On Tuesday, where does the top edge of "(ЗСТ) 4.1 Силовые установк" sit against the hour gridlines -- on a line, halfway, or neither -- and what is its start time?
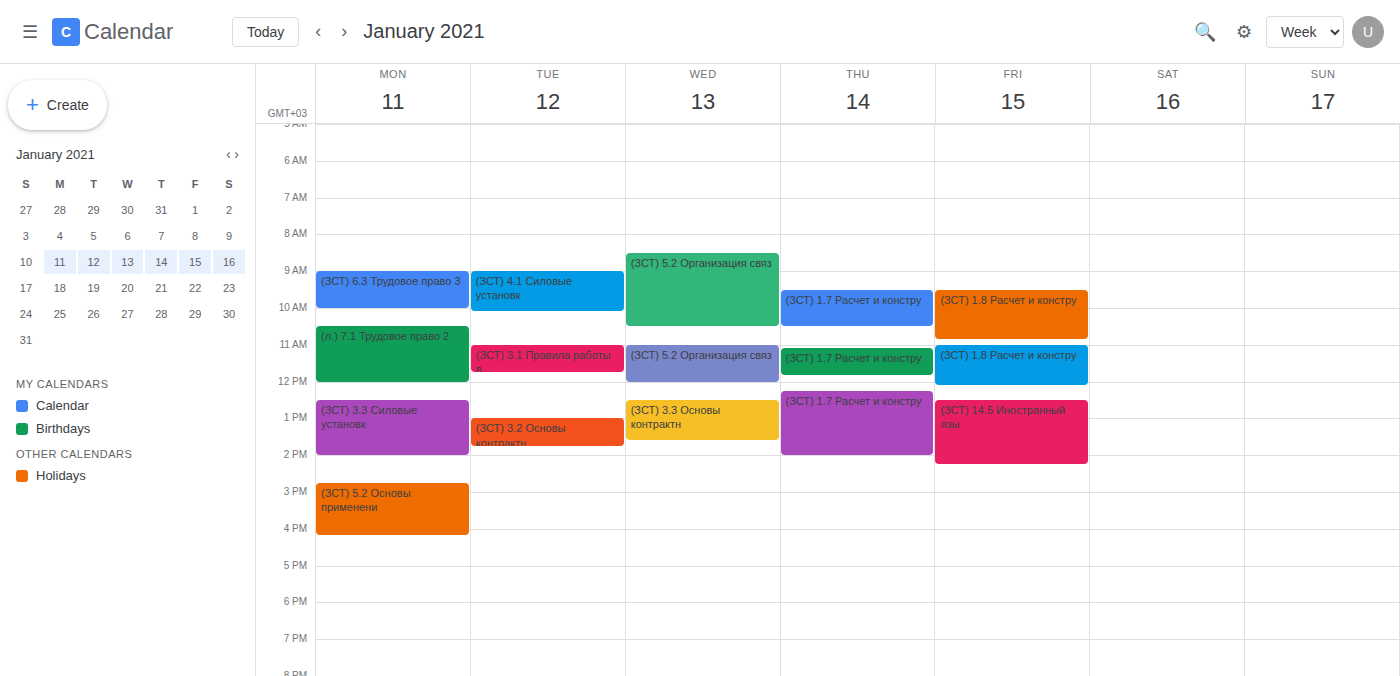
9:00 AM -- exactly on the 9 AM line.